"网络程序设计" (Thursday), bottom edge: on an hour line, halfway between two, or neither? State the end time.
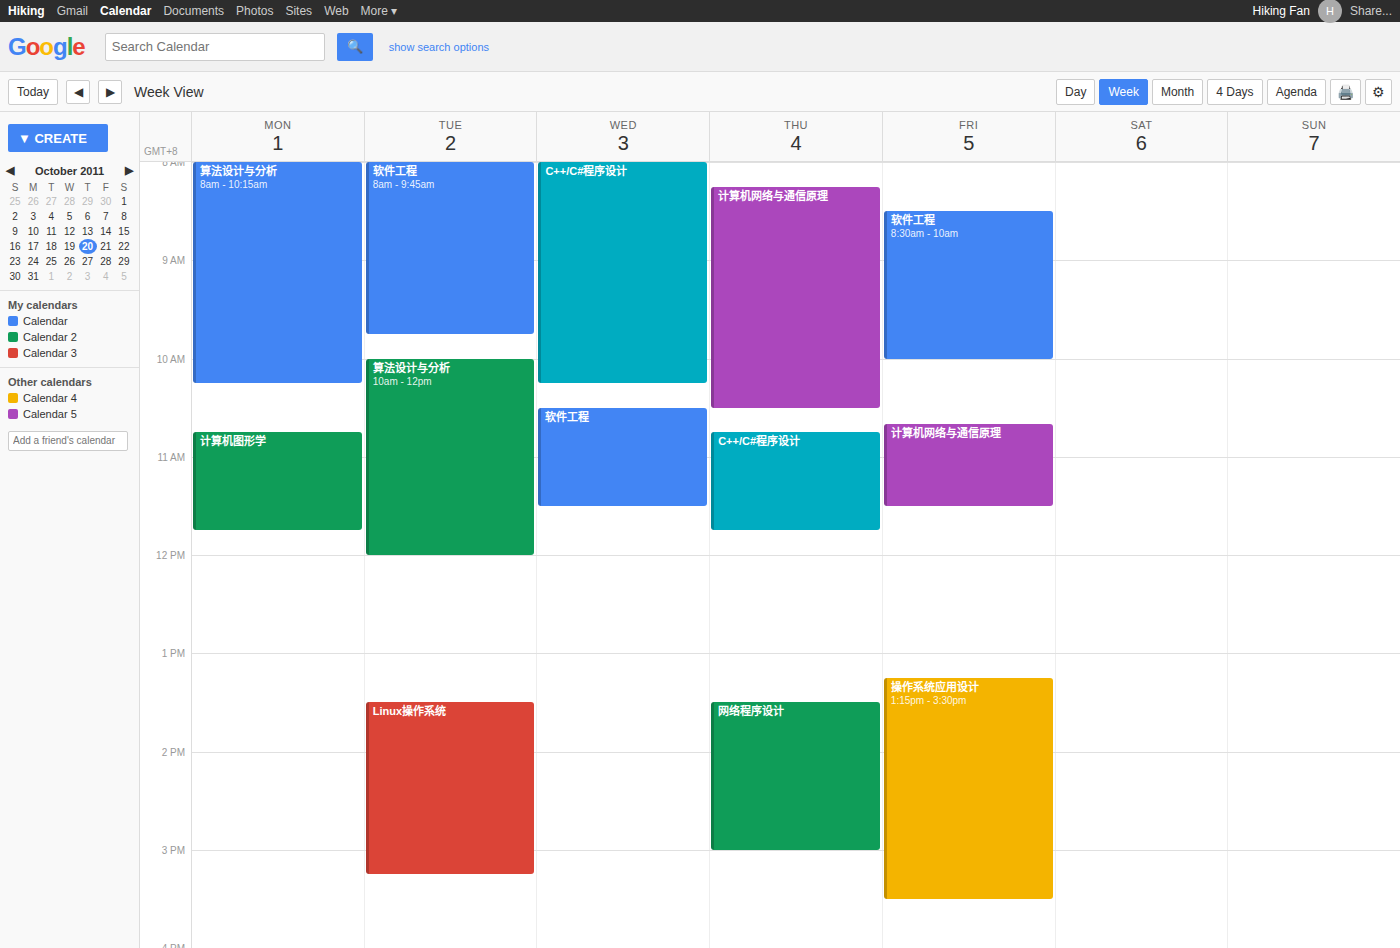
3:00 PM -- exactly on the 3 PM line.